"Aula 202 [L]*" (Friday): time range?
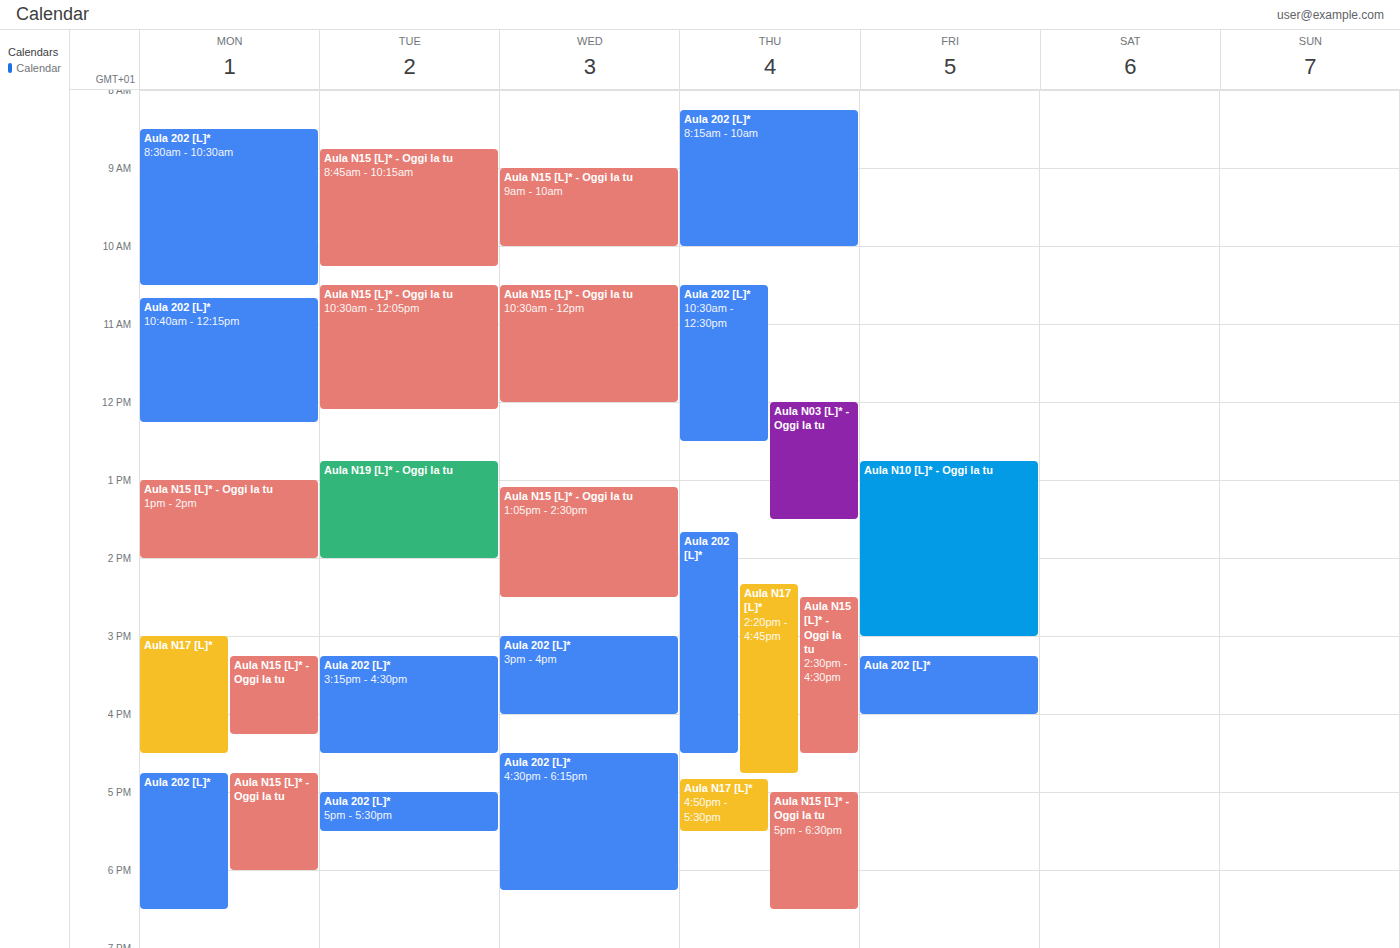
3:15 PM to 4:00 PM